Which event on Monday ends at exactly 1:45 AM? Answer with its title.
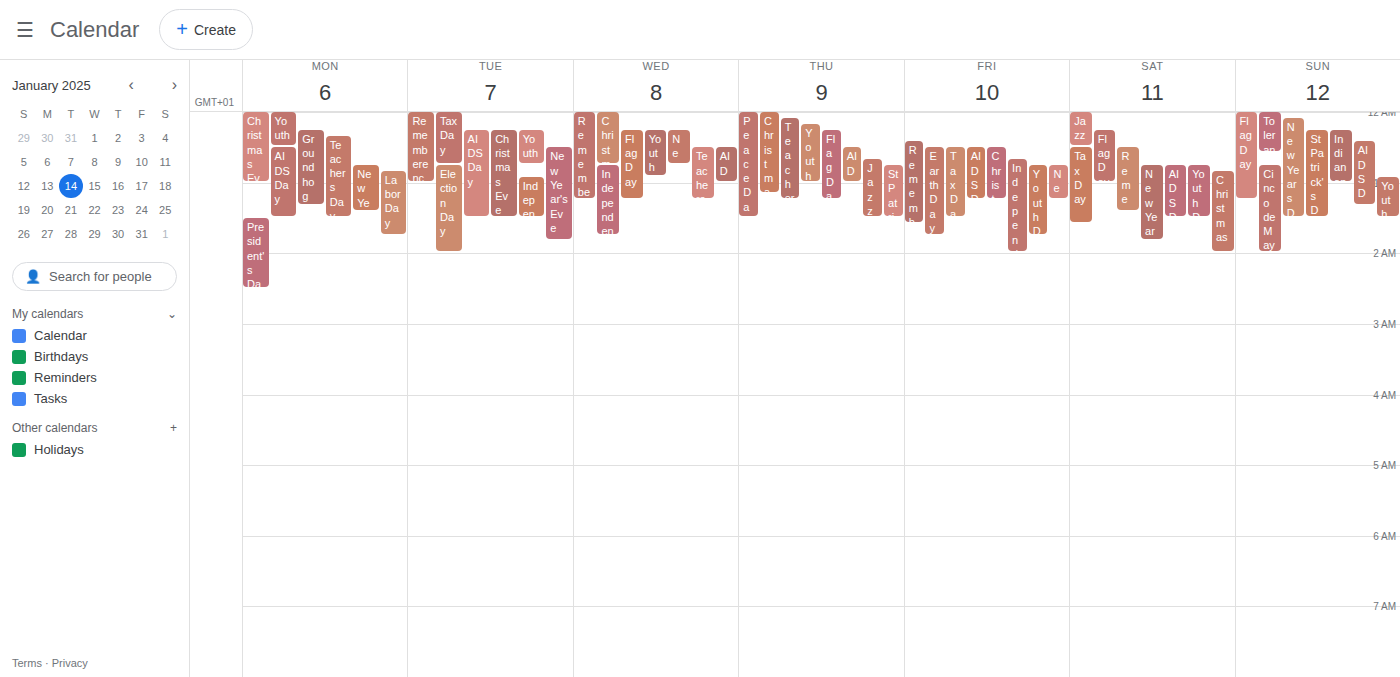
"Labor Day"